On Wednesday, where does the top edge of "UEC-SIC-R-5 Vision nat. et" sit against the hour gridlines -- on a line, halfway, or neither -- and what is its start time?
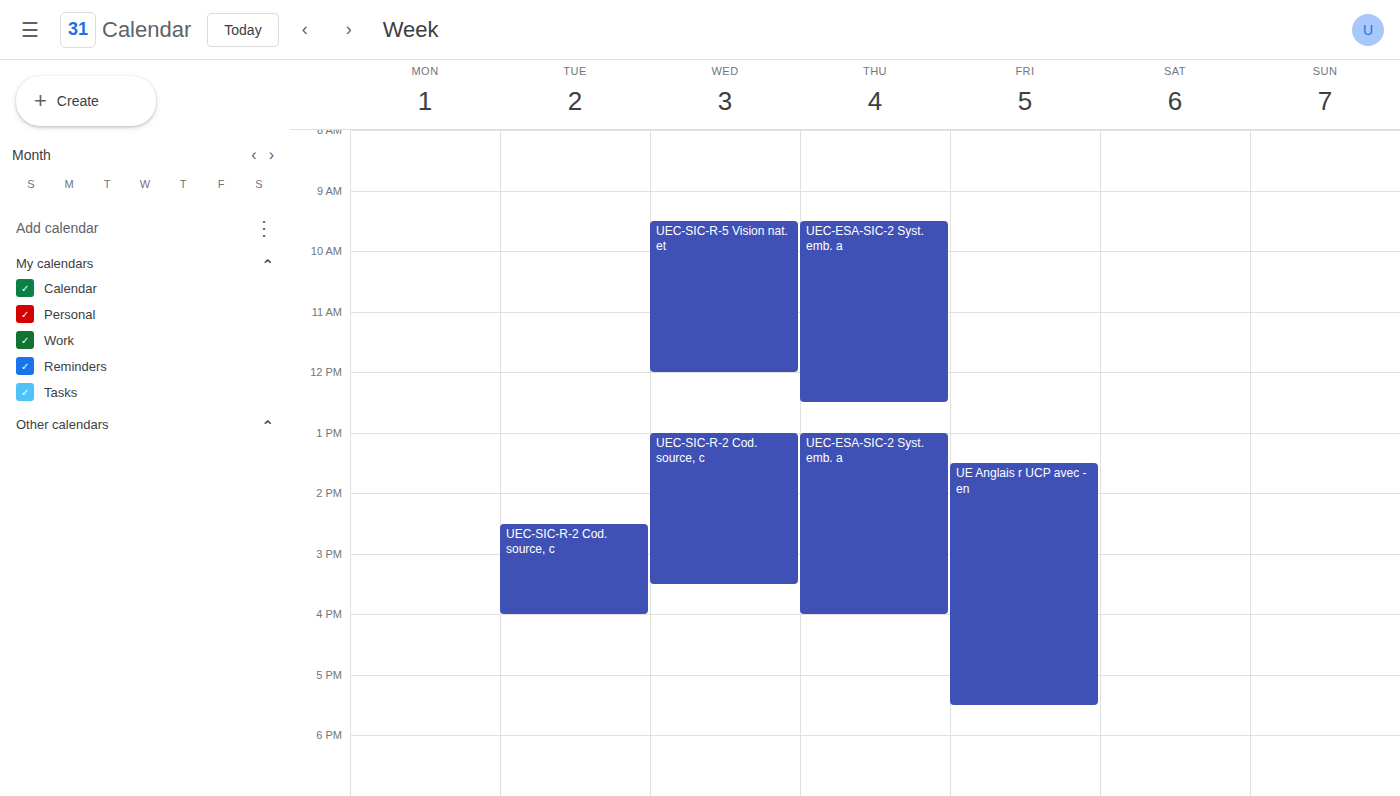
9:30 AM -- halfway between the 9 AM and 10 AM lines.